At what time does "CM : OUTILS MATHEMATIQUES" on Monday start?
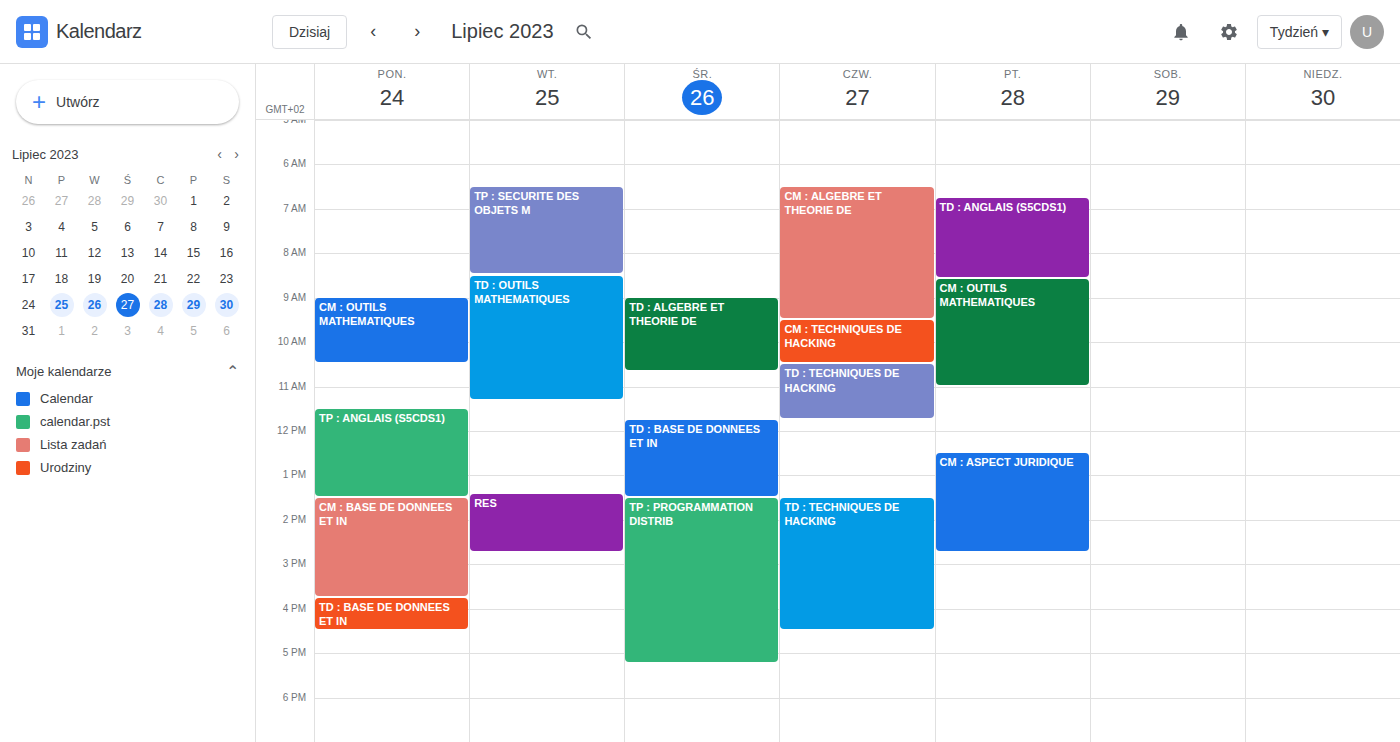
9:00 AM